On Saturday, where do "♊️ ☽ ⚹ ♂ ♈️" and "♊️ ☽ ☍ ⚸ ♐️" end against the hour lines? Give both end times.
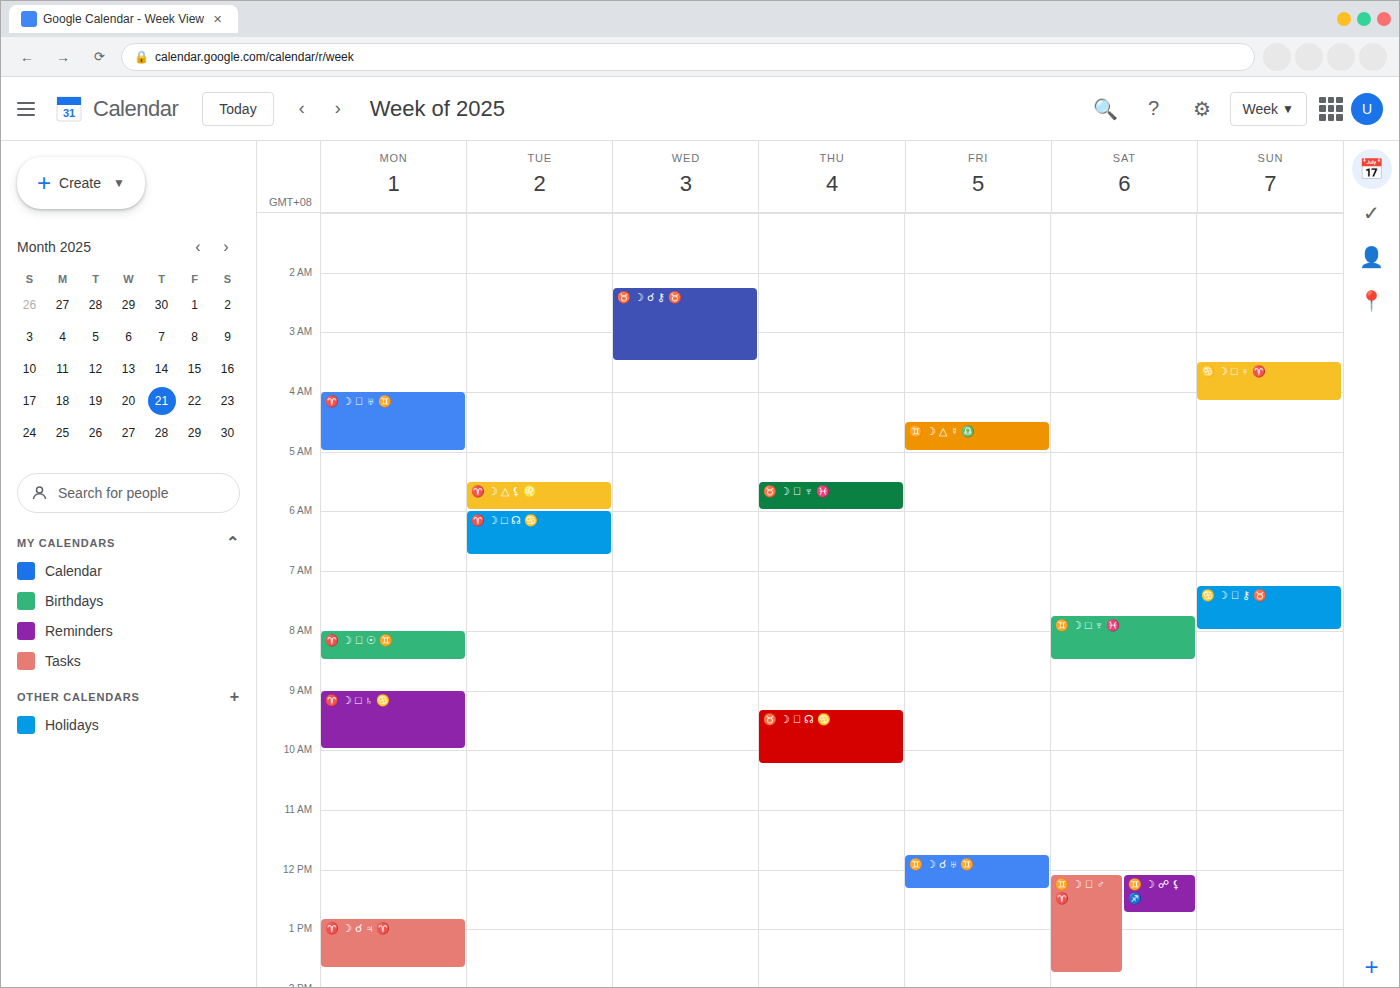
"♊️ ☽ ⚹ ♂ ♈️": 1:45 PM, neither: three quarters of the way from the 1 PM line to the 2 PM line. "♊️ ☽ ☍ ⚸ ♐️": 12:45 PM, neither: three quarters of the way from the 12 PM line to the 1 PM line.